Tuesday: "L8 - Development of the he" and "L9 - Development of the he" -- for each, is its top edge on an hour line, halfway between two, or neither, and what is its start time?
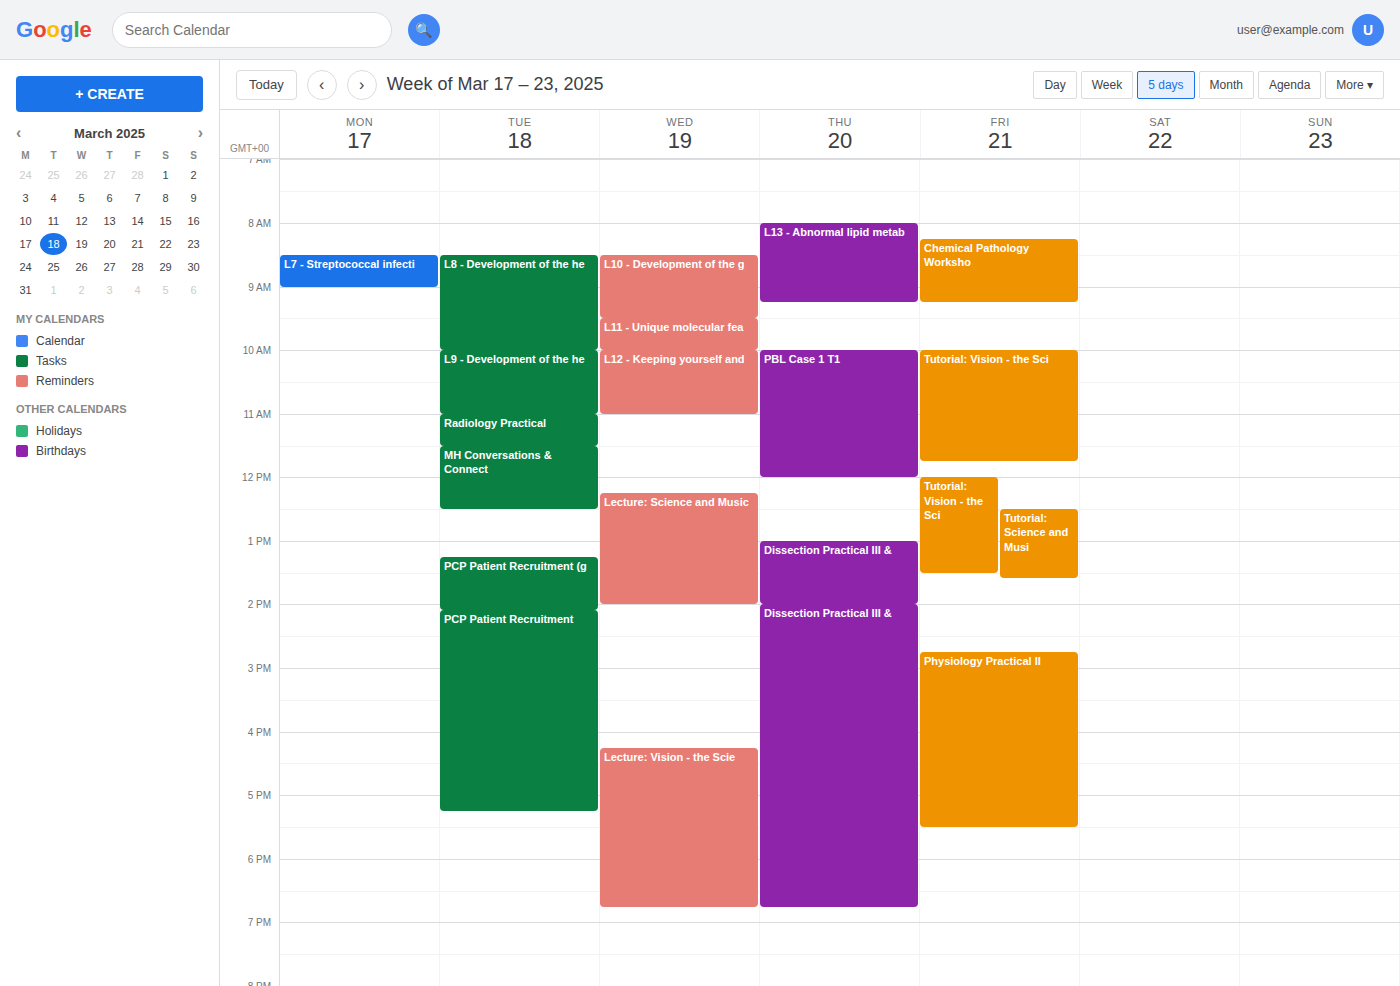
"L8 - Development of the he": 8:30 AM, halfway between the 8 AM and 9 AM lines. "L9 - Development of the he": 10:00 AM, exactly on the 10 AM line.